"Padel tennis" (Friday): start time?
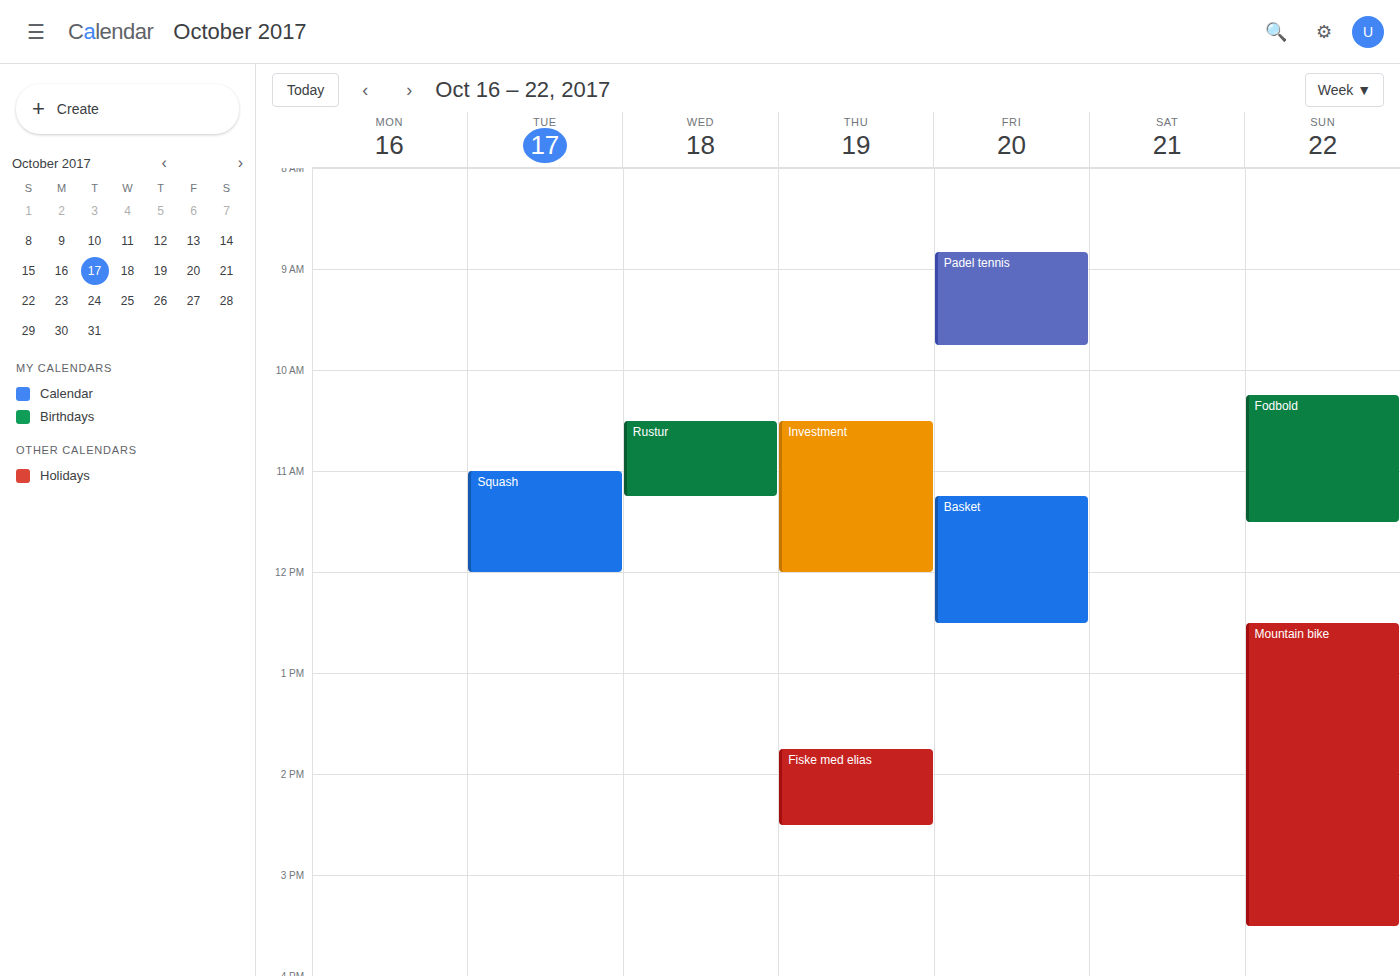
8:50 AM